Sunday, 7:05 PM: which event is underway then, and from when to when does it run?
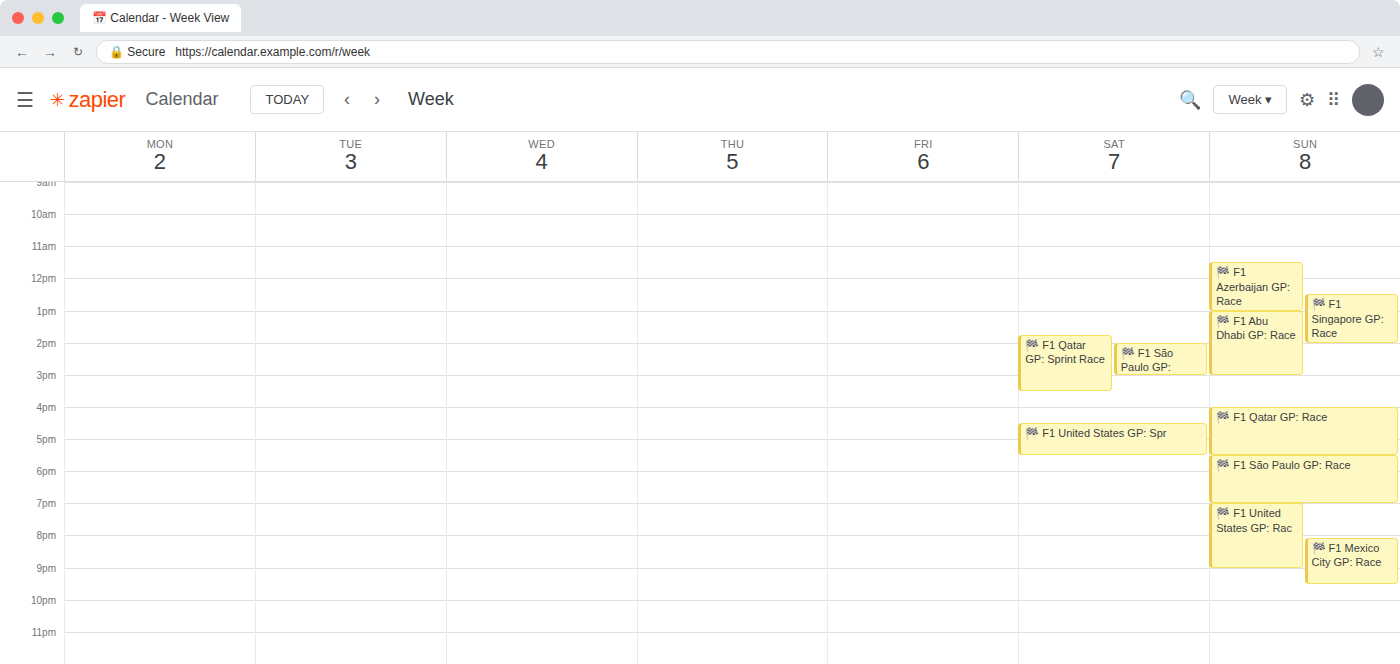
"🏁 F1 United States GP: Rac", 7:00 PM to 9:00 PM